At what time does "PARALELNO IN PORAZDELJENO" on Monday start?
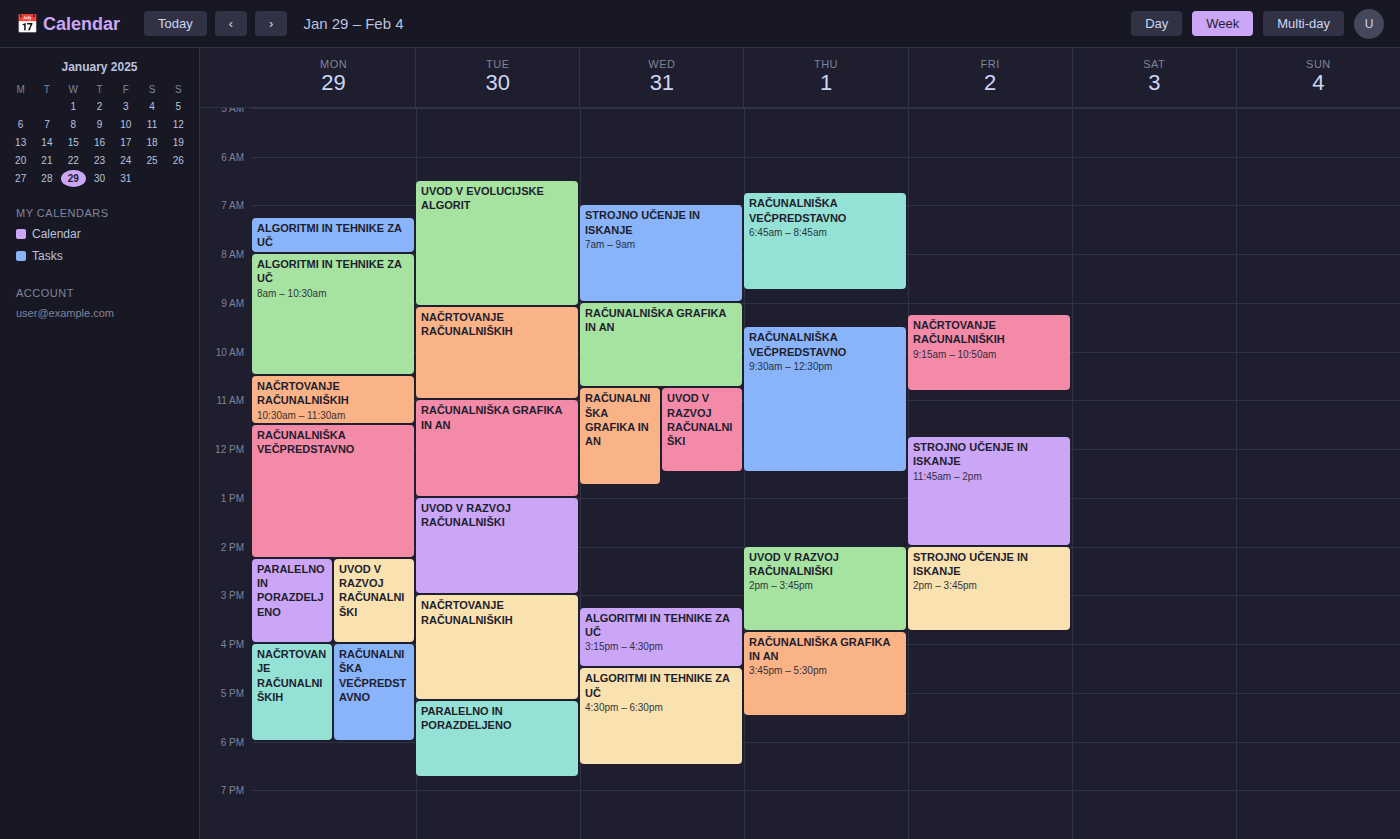
2:15 PM